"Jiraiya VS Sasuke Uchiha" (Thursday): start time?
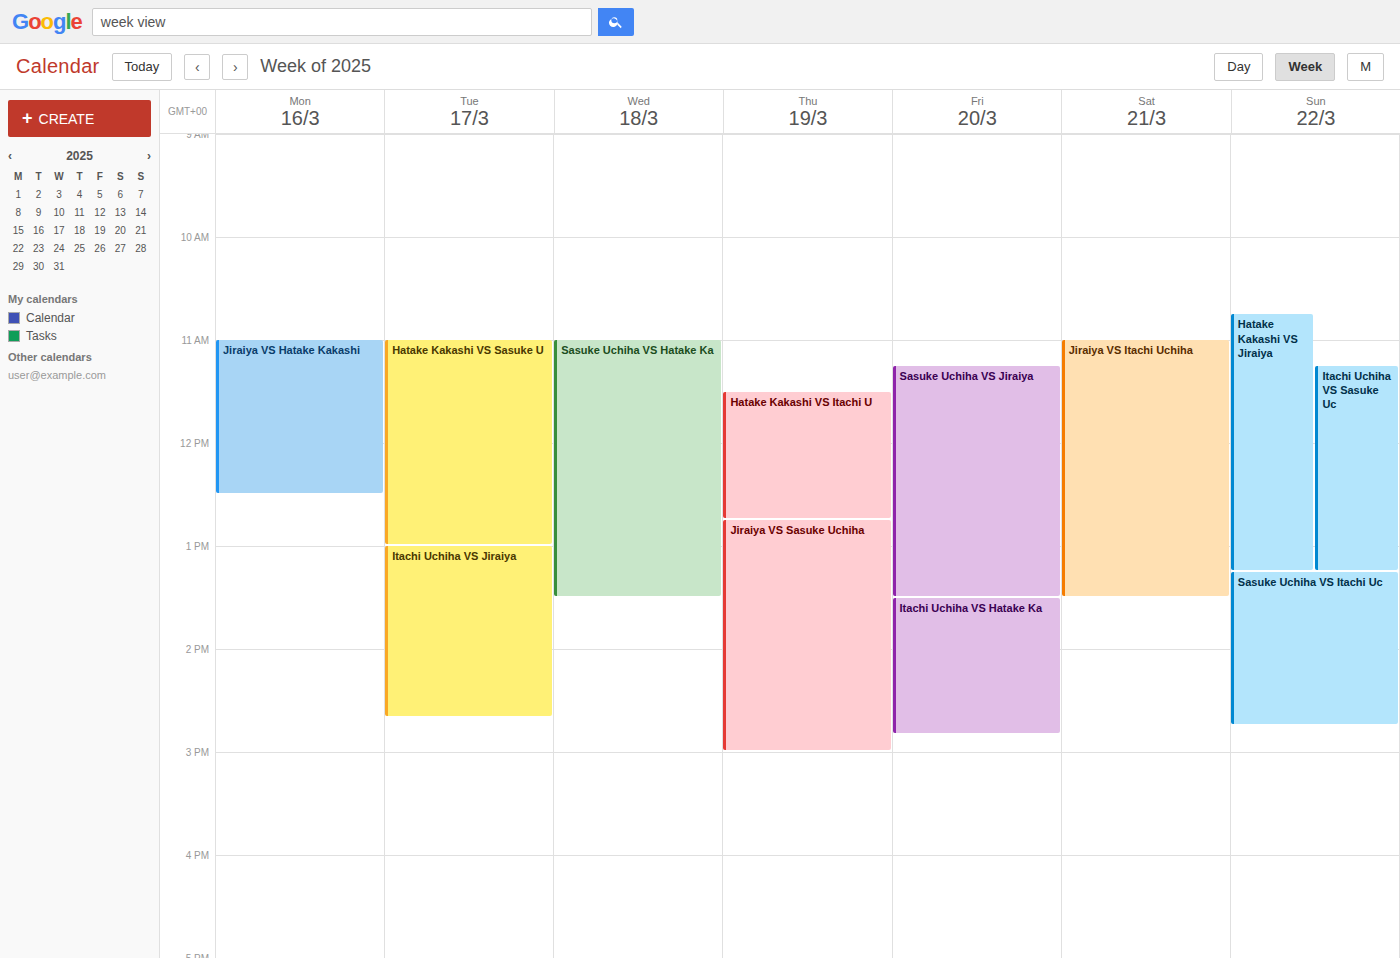
12:45 PM